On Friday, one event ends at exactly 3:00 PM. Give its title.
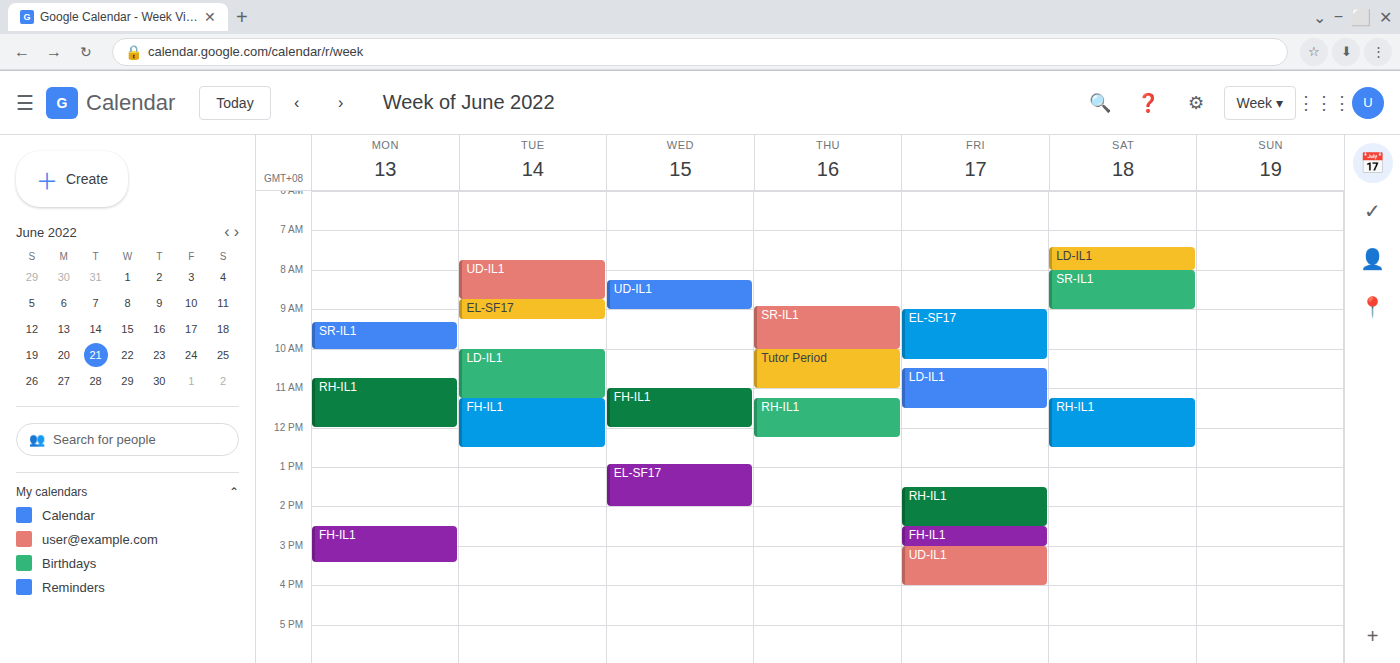
"FH-IL1"